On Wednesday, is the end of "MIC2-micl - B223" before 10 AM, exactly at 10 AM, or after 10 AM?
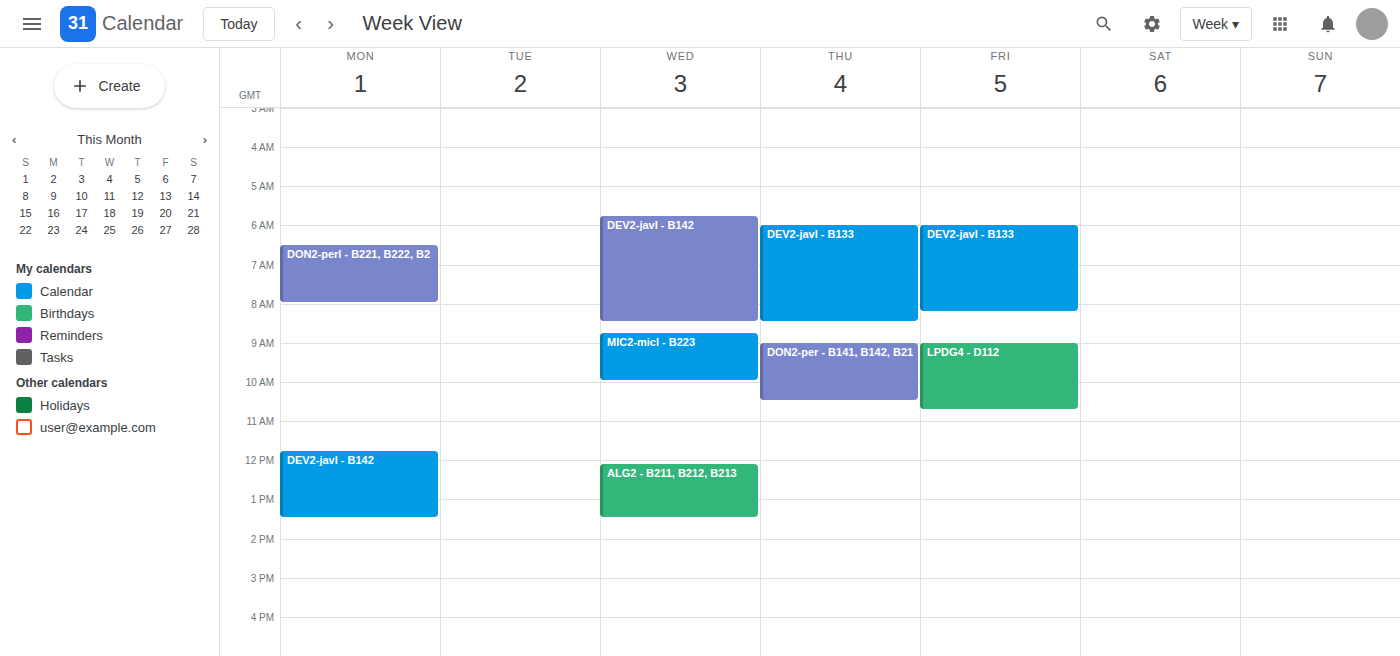
10:00 AM -- exactly at 10 AM, on the 10 AM line.